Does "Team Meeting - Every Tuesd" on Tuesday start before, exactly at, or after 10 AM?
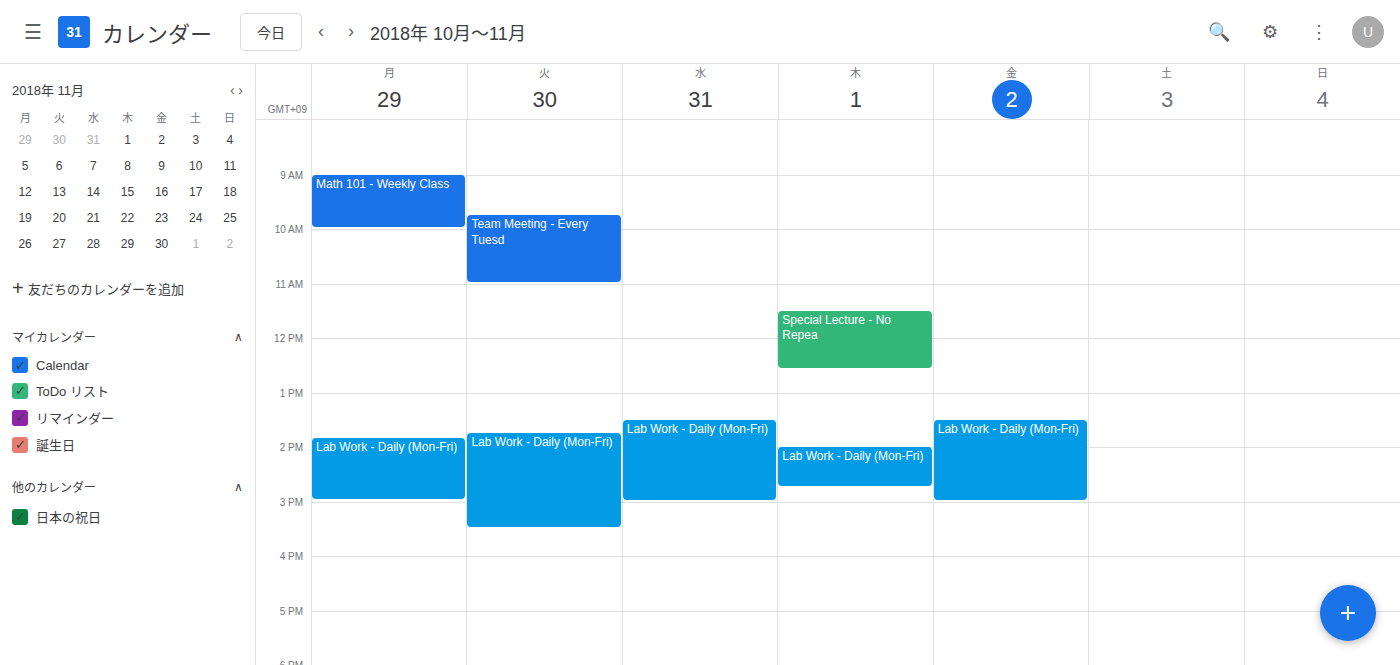
9:45 AM -- before 10 AM, 15 minutes above the 10 AM line.